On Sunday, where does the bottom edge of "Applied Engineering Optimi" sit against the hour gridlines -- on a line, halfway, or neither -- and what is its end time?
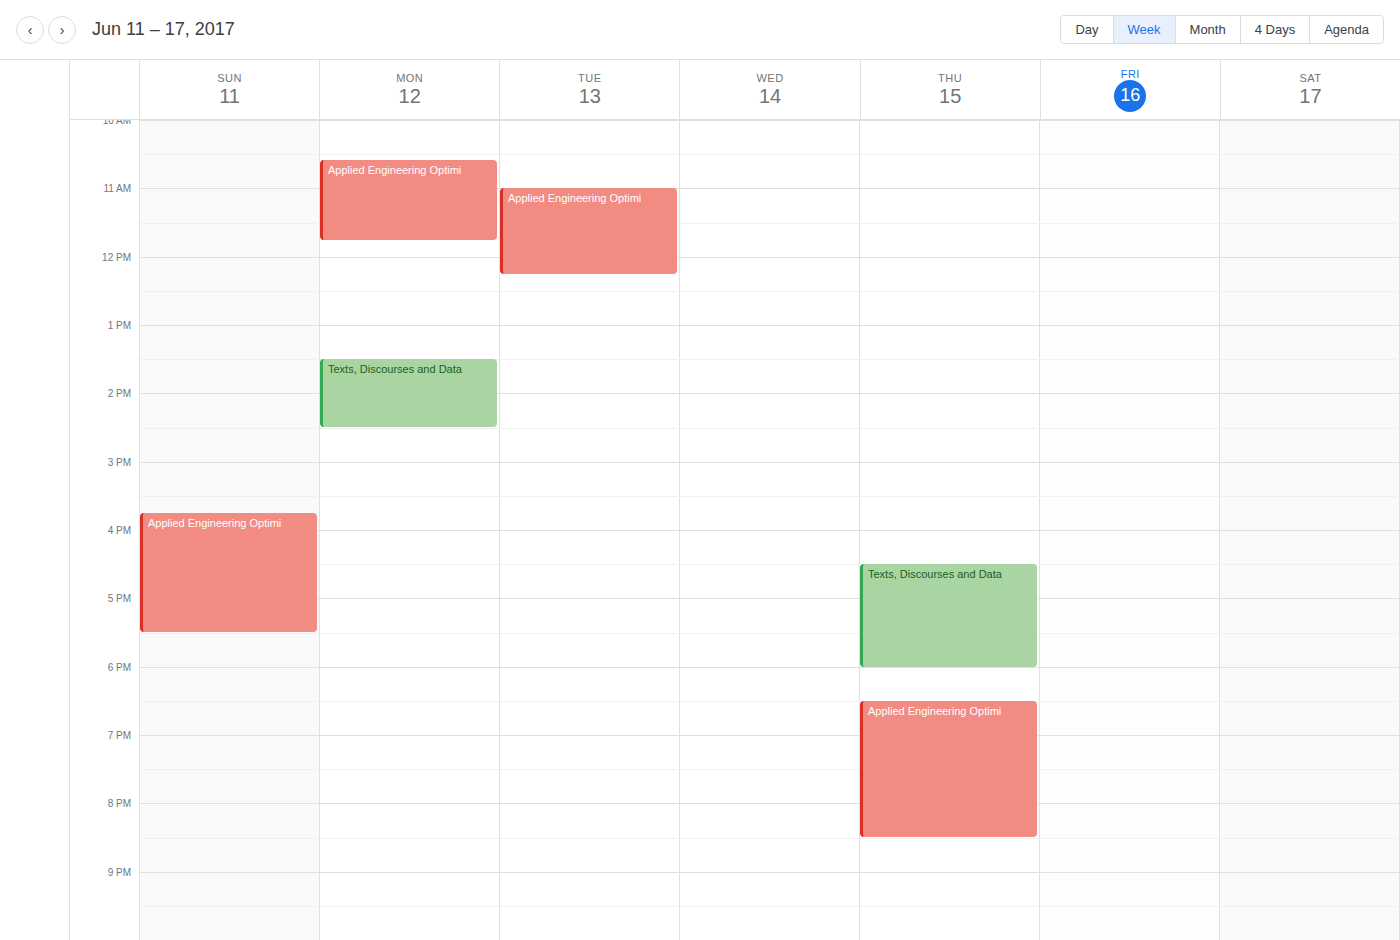
5:30 PM -- halfway between the 5 PM and 6 PM lines.